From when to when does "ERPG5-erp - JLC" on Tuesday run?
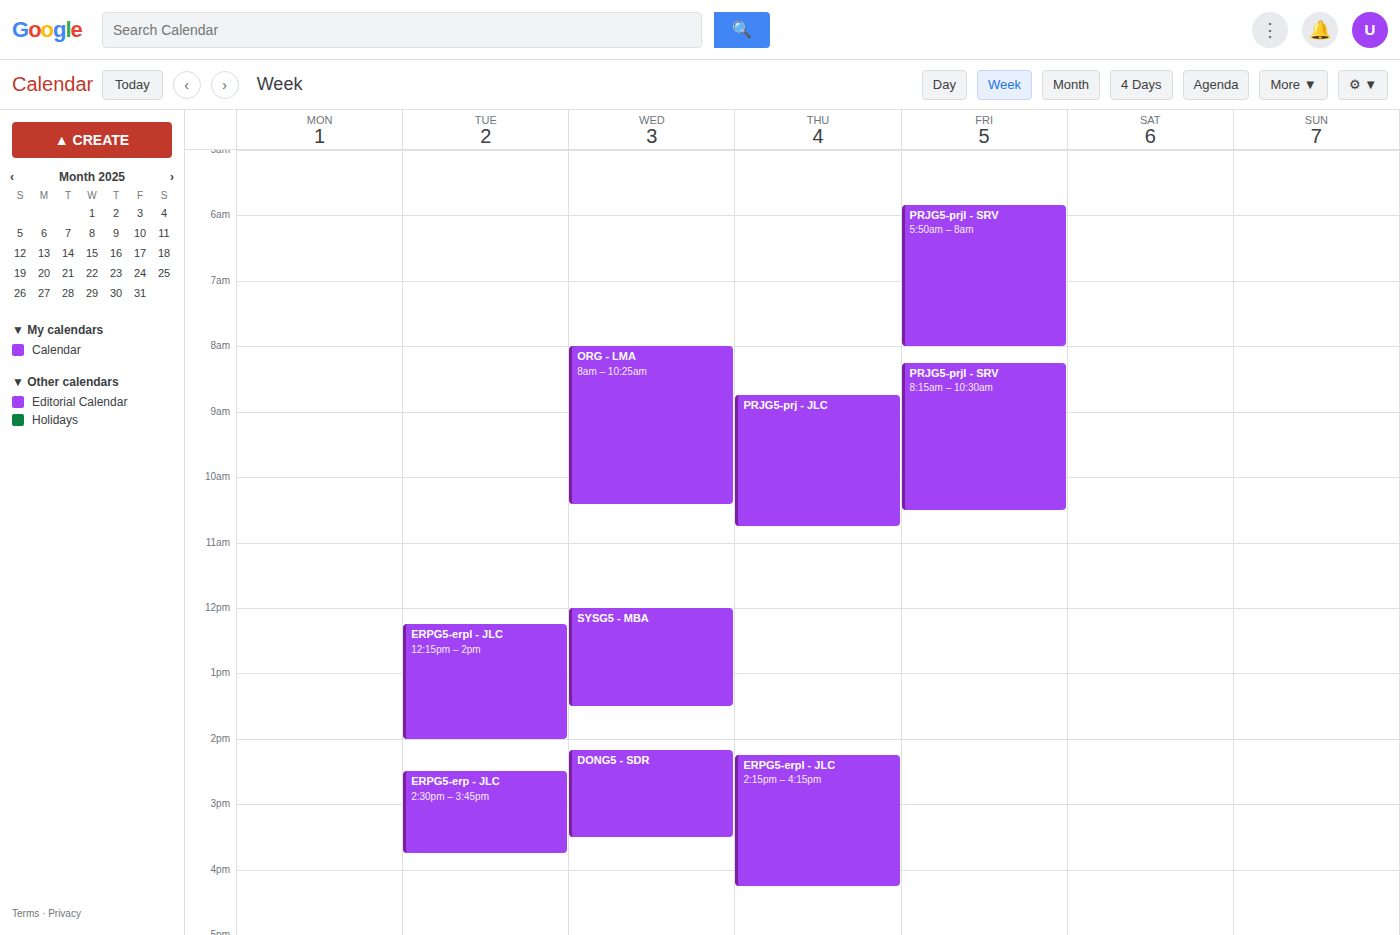
2:30 PM to 3:45 PM